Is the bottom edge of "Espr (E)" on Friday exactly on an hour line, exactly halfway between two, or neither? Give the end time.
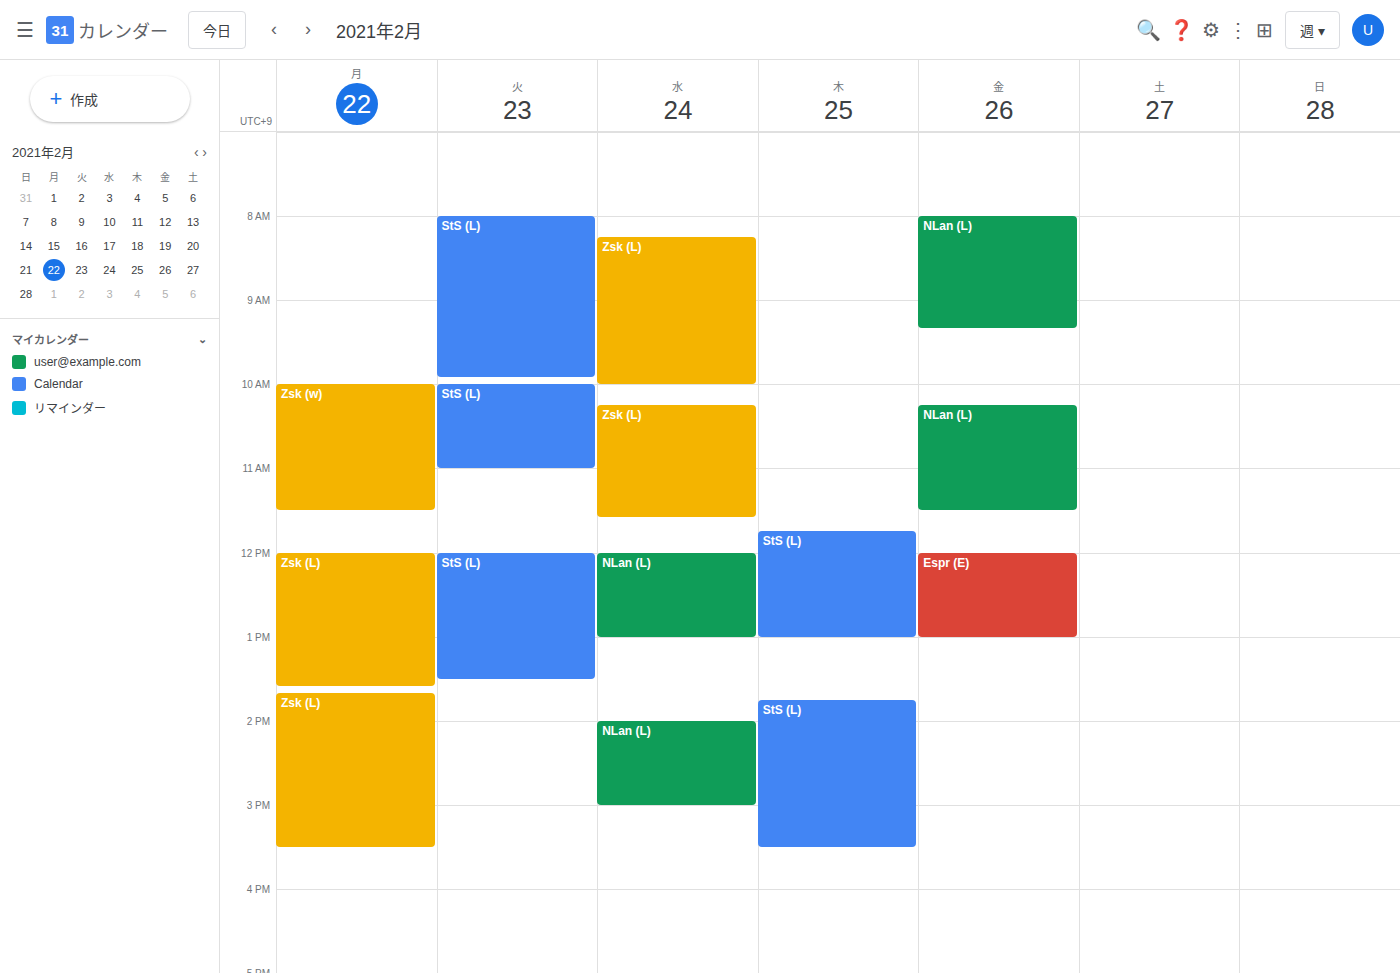
1:00 PM -- exactly on the 1 PM line.